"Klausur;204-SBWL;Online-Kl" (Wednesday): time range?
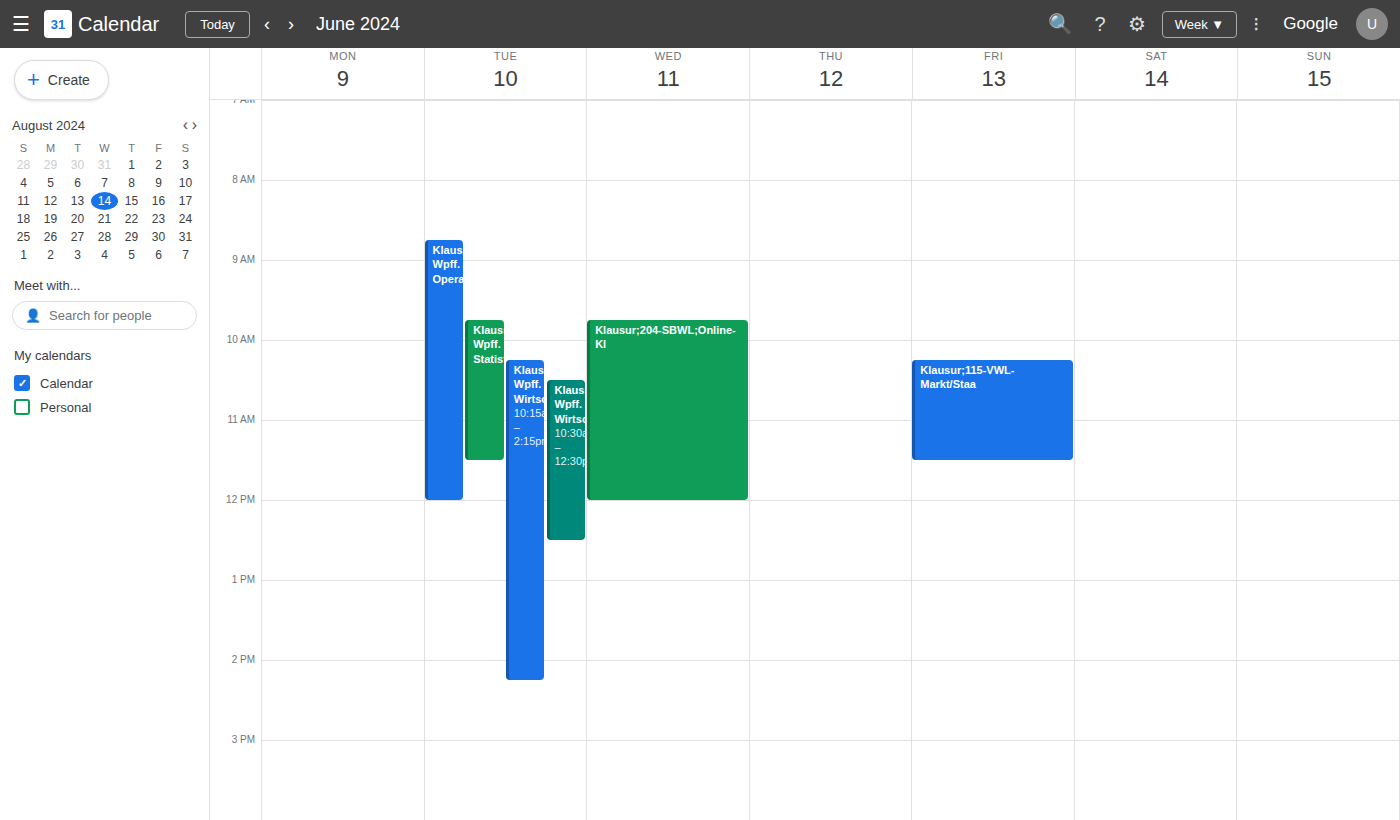
09:45 to 12:00